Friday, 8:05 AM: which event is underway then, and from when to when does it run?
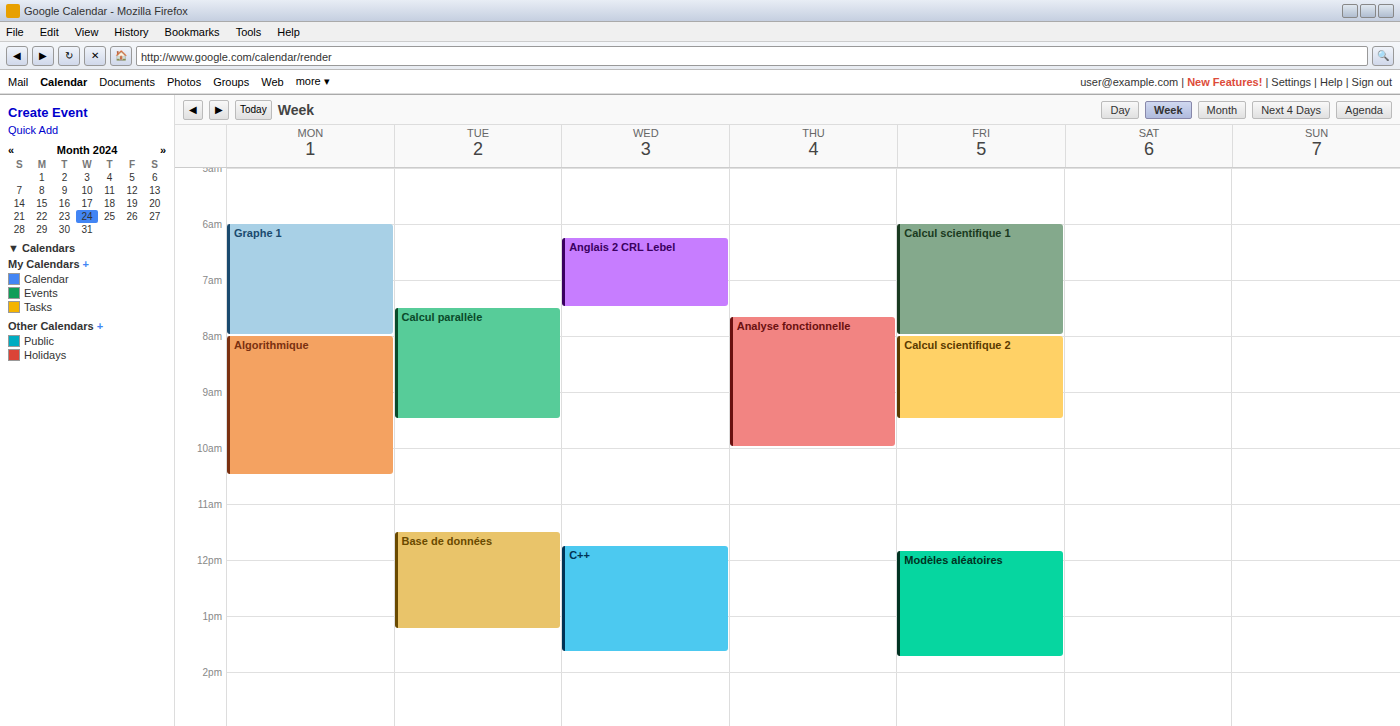
"Calcul scientifique 2", 8:00 AM to 9:30 AM